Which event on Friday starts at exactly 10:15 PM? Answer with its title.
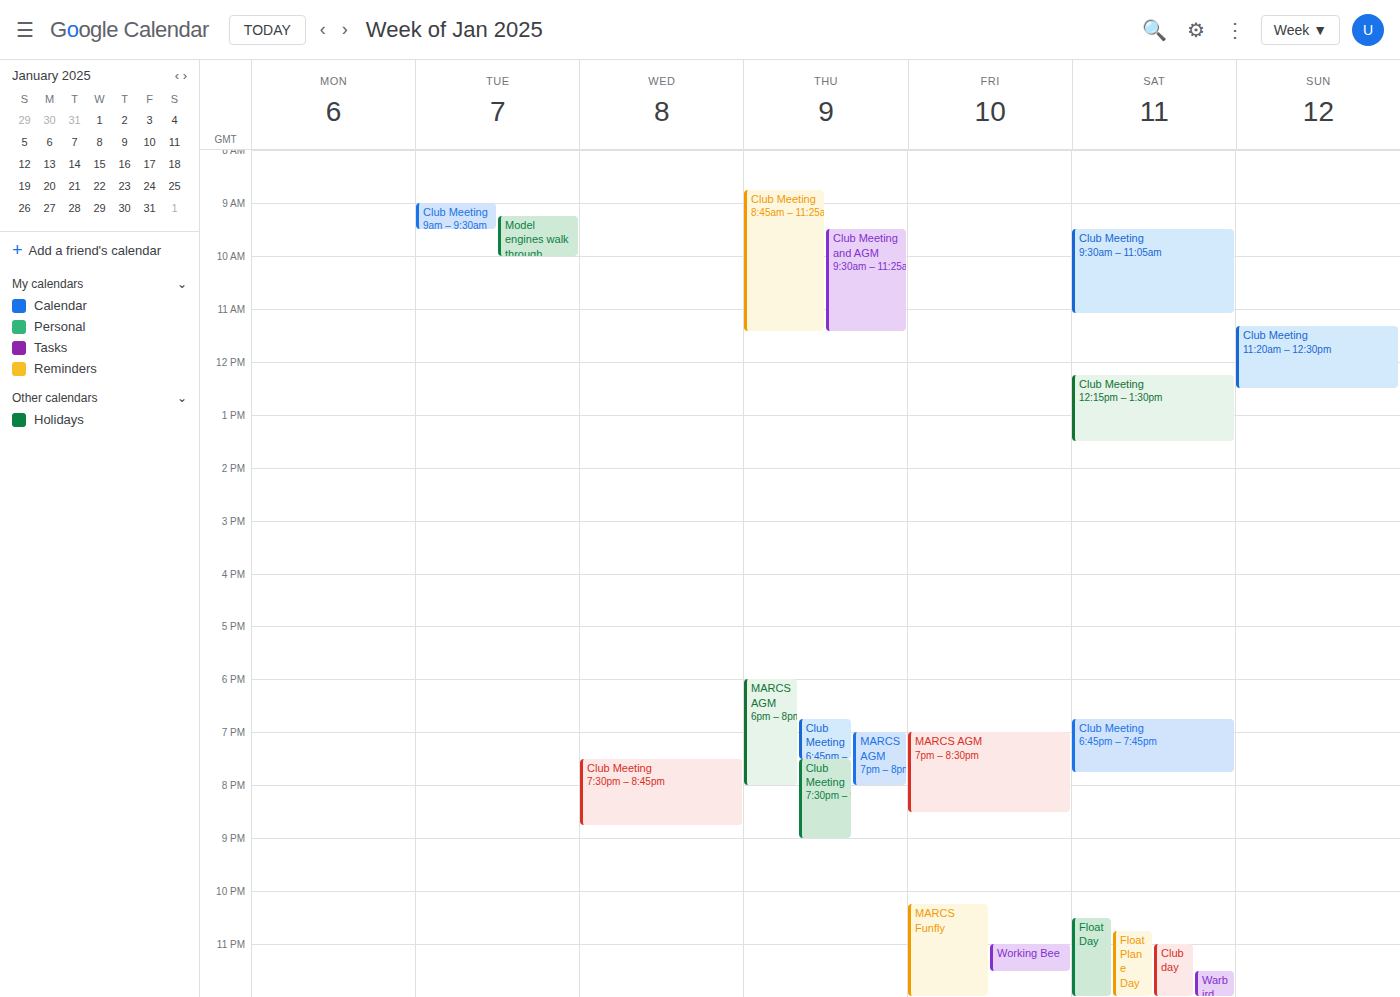
"MARCS Funfly"